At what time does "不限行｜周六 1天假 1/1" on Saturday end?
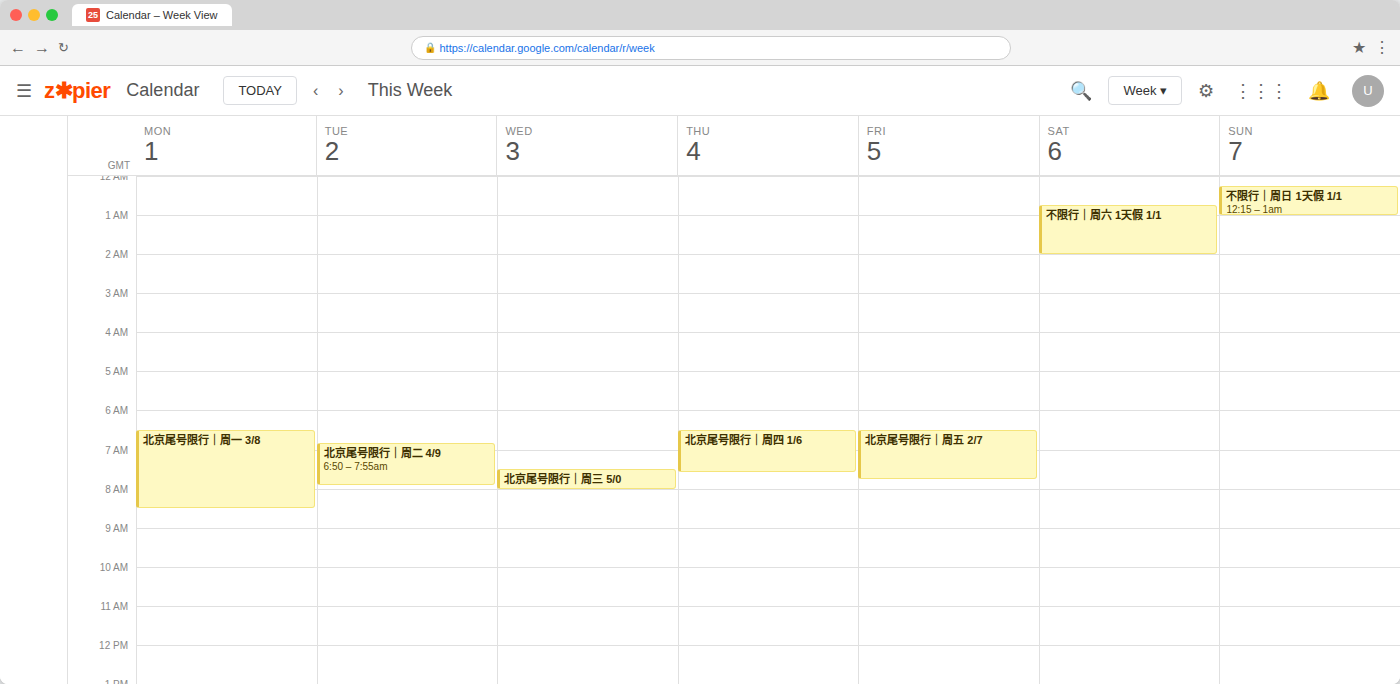
02:00